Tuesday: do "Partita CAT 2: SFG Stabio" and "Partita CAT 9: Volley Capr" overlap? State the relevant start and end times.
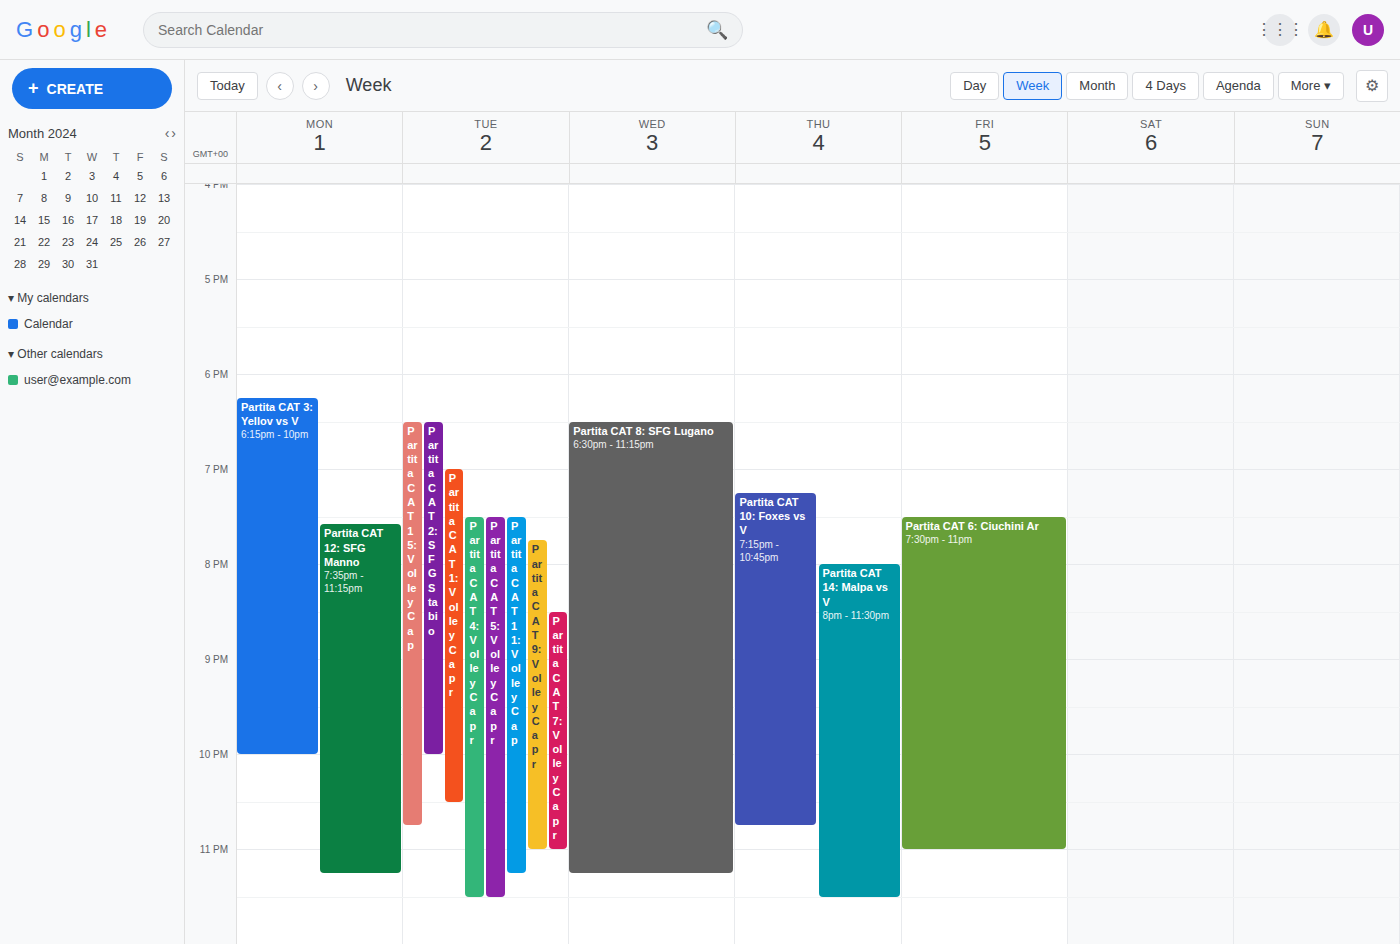
"Partita CAT 9: Volley Capr" starts at 19:45, before "Partita CAT 2: SFG Stabio" ends at 22:00 -- they overlap.